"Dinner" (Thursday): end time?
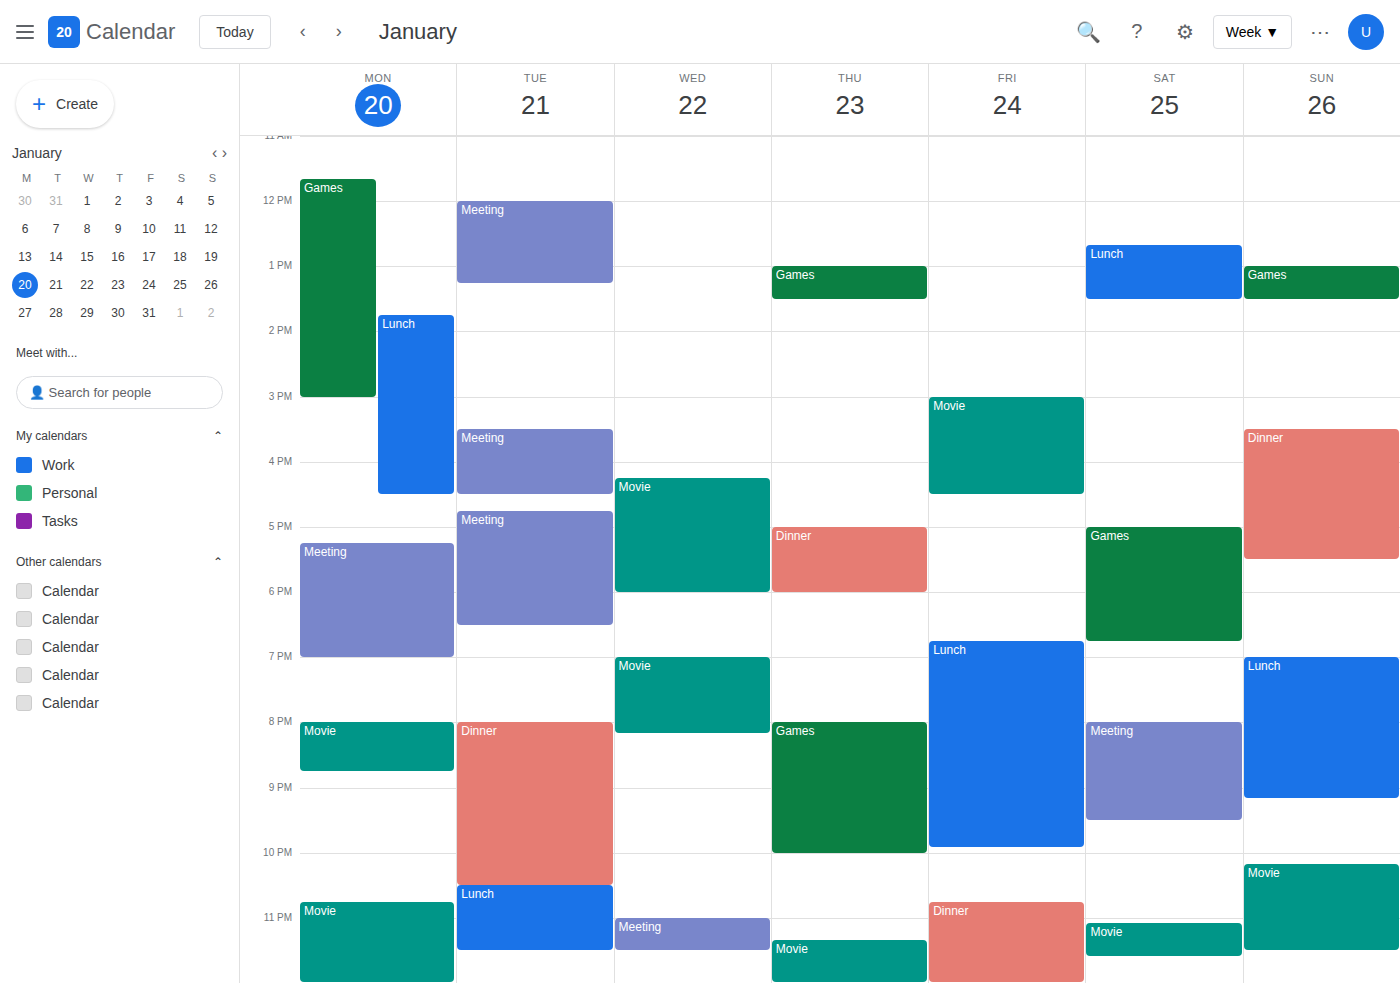
18:00